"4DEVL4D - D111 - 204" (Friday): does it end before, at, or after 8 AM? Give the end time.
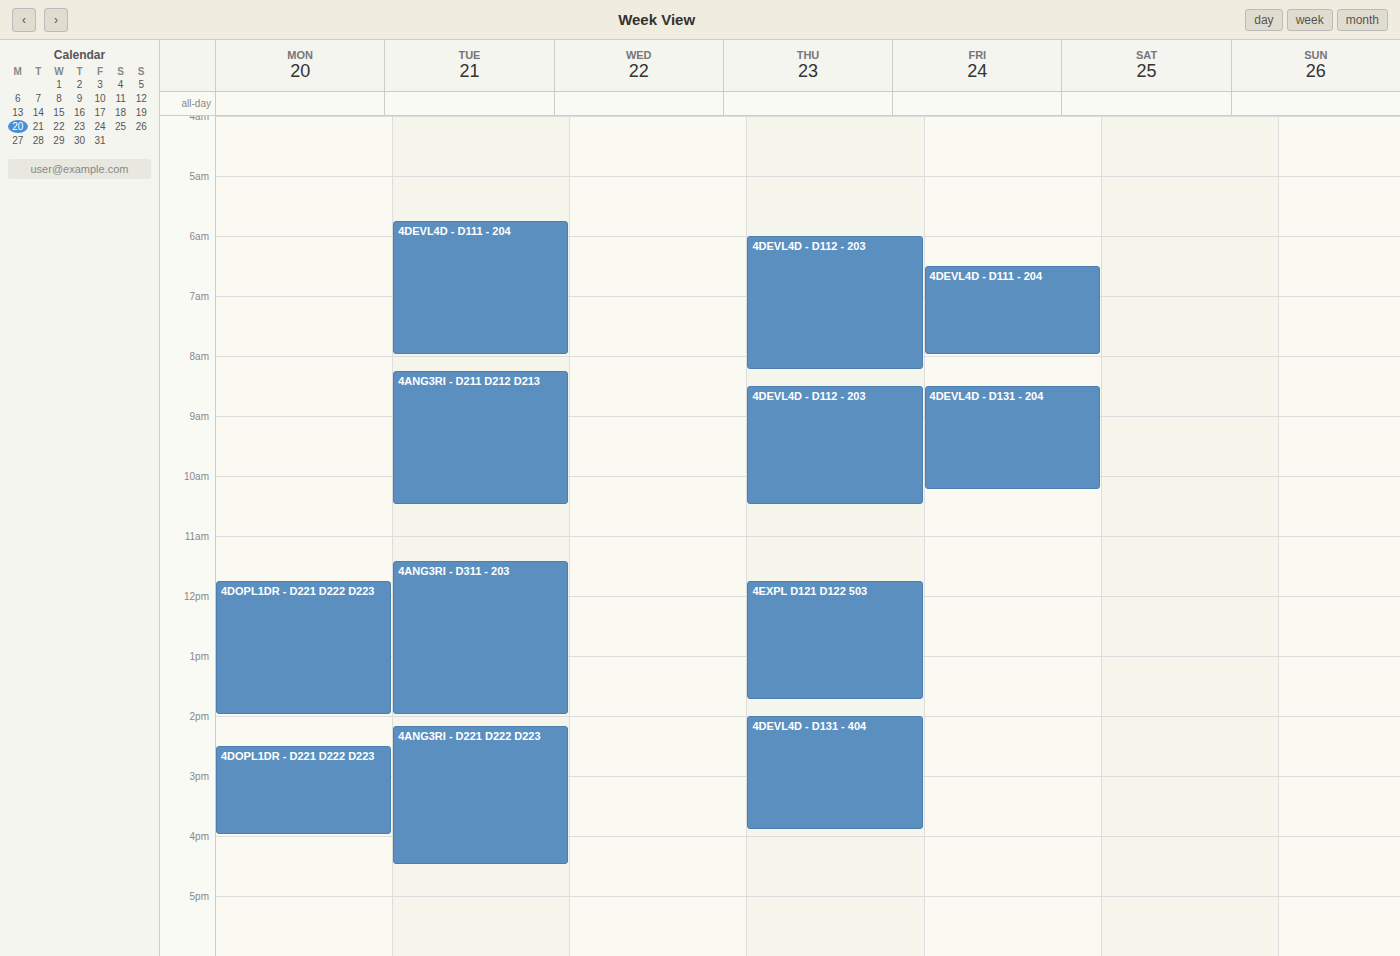
8:00 AM -- exactly at 8 AM, on the 8 AM line.